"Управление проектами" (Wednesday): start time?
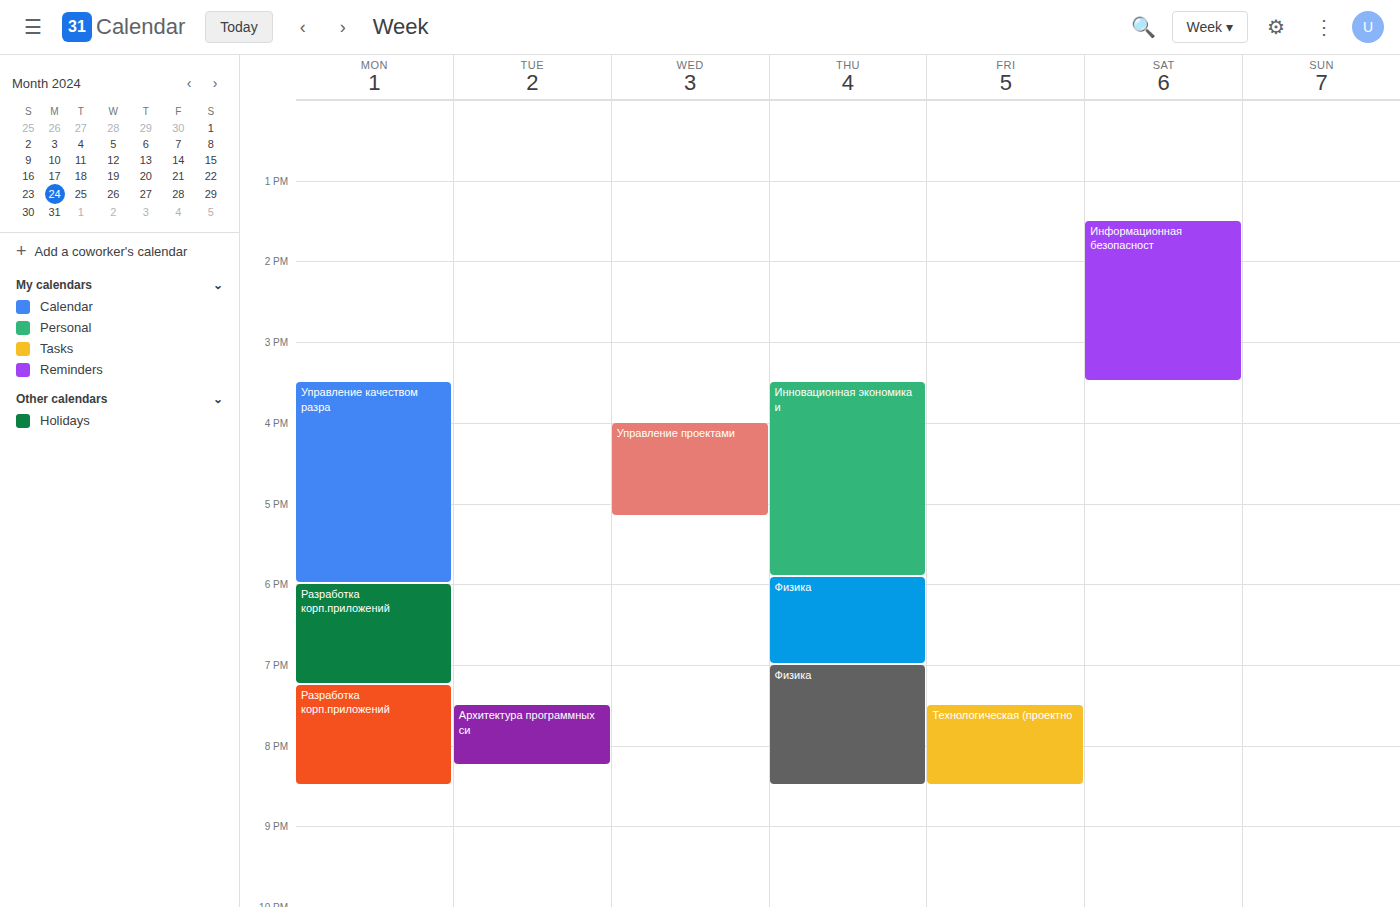
4:00 PM